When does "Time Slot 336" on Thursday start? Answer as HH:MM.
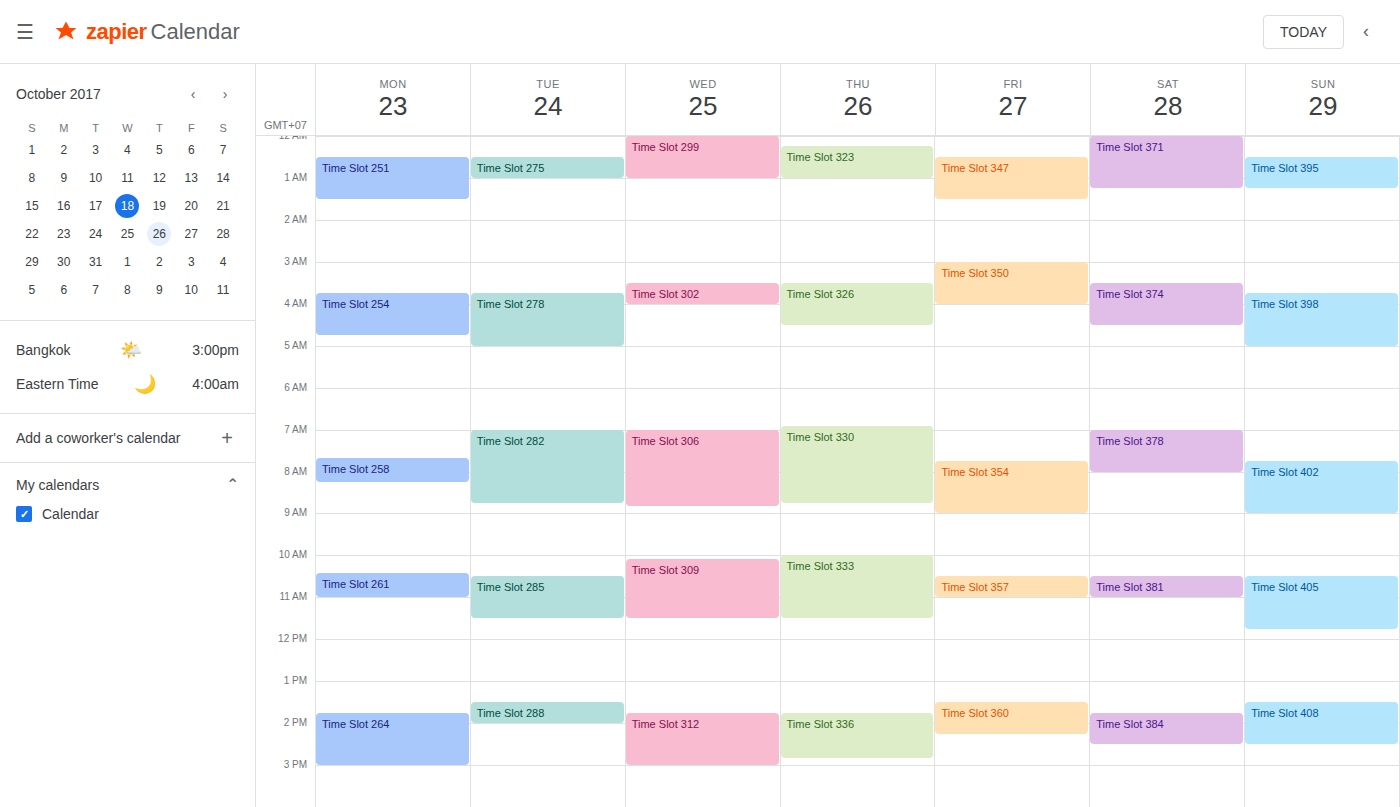
13:45